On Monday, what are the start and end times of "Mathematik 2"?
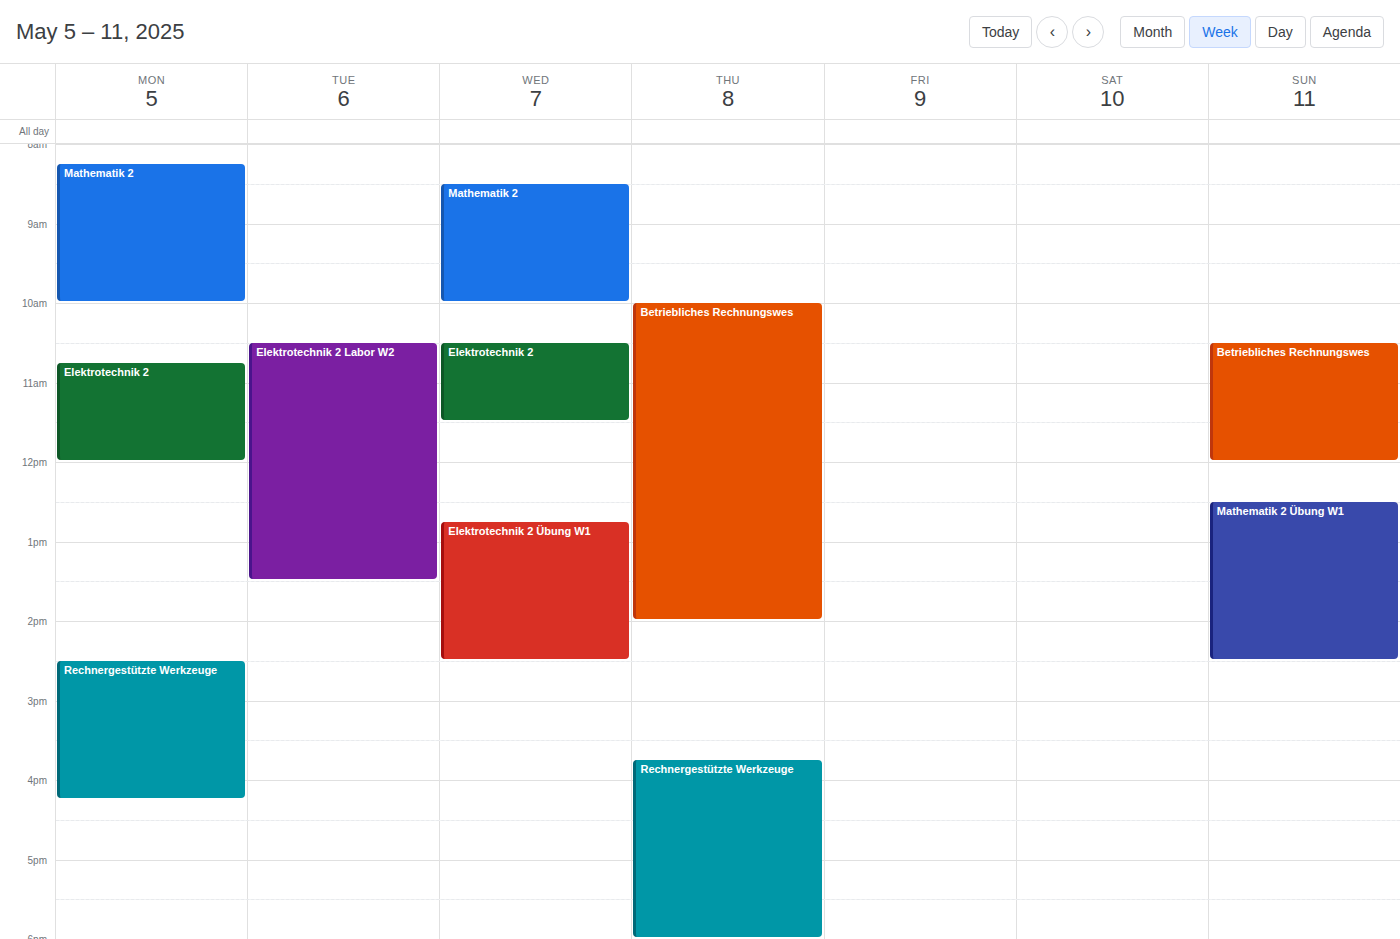
8:15 AM to 10:00 AM